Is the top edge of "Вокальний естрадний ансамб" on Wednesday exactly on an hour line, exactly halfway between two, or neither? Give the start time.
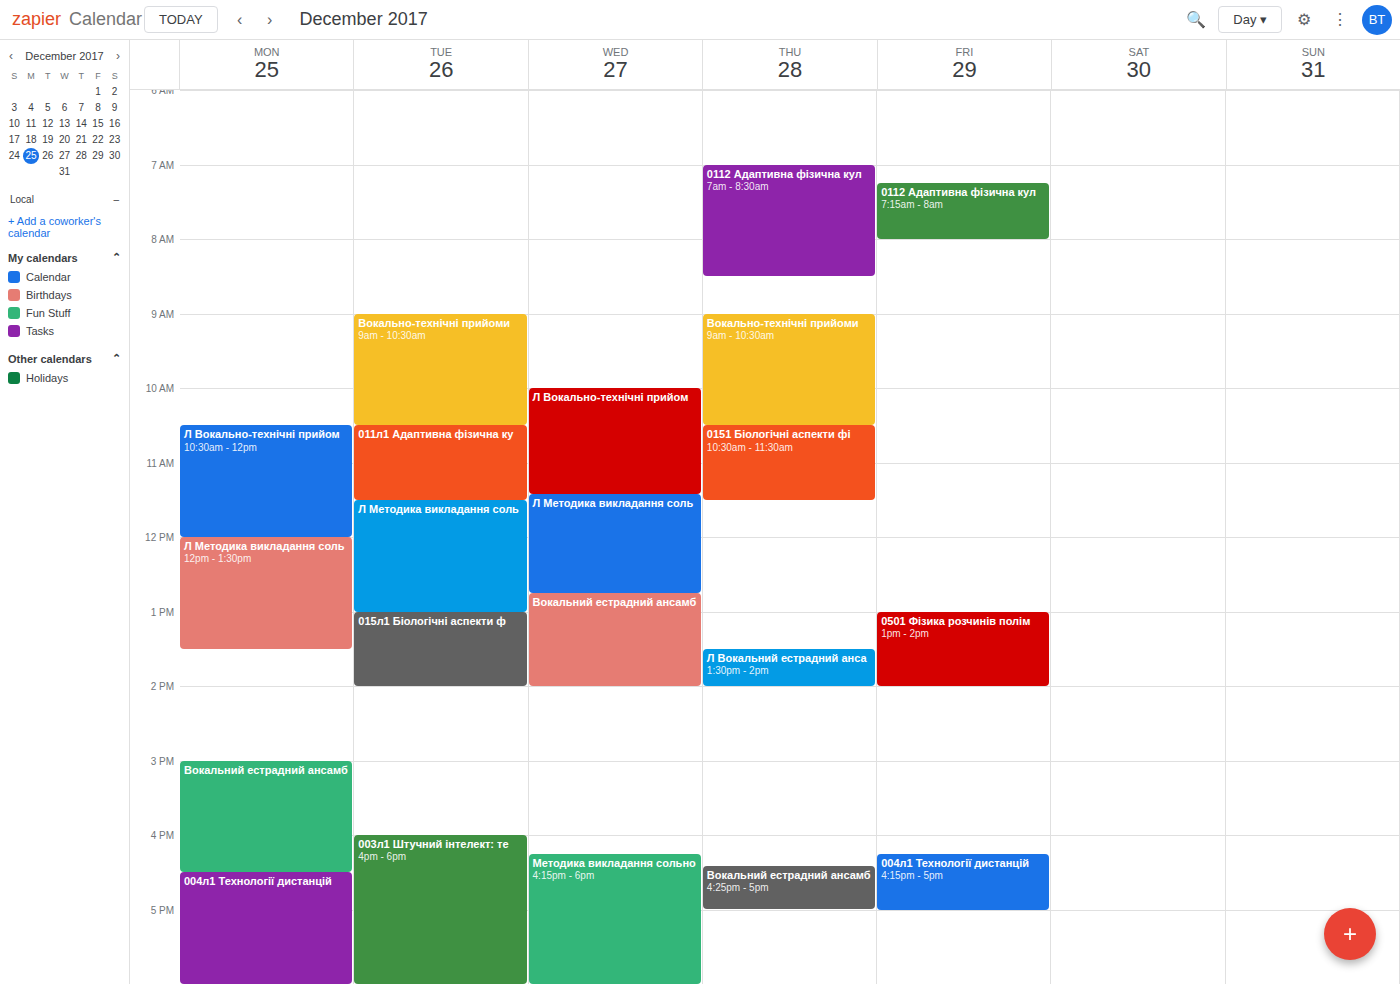
12:45 PM -- neither: three quarters of the way from the 12 PM line to the 1 PM line.